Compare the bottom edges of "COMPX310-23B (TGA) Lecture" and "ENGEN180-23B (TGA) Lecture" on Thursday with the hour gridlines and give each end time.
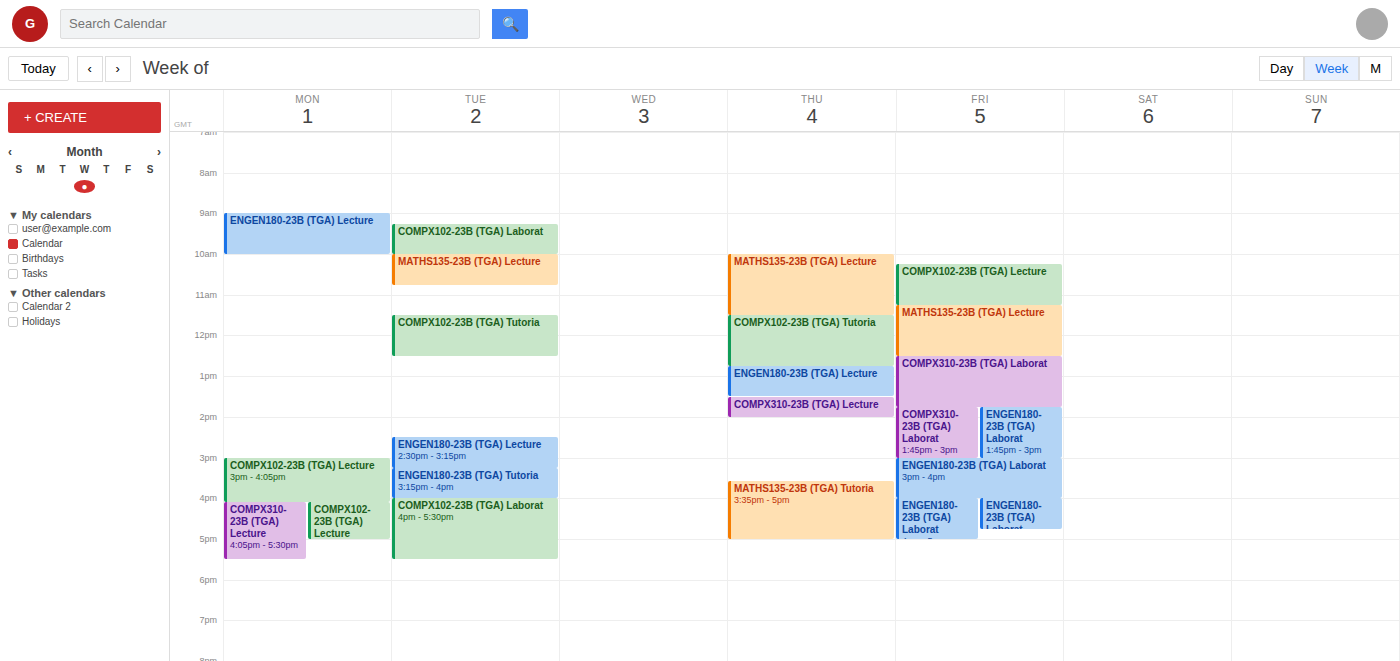
"COMPX310-23B (TGA) Lecture": 2:00 PM, exactly on the 2 PM line. "ENGEN180-23B (TGA) Lecture": 1:30 PM, halfway between the 1 PM and 2 PM lines.